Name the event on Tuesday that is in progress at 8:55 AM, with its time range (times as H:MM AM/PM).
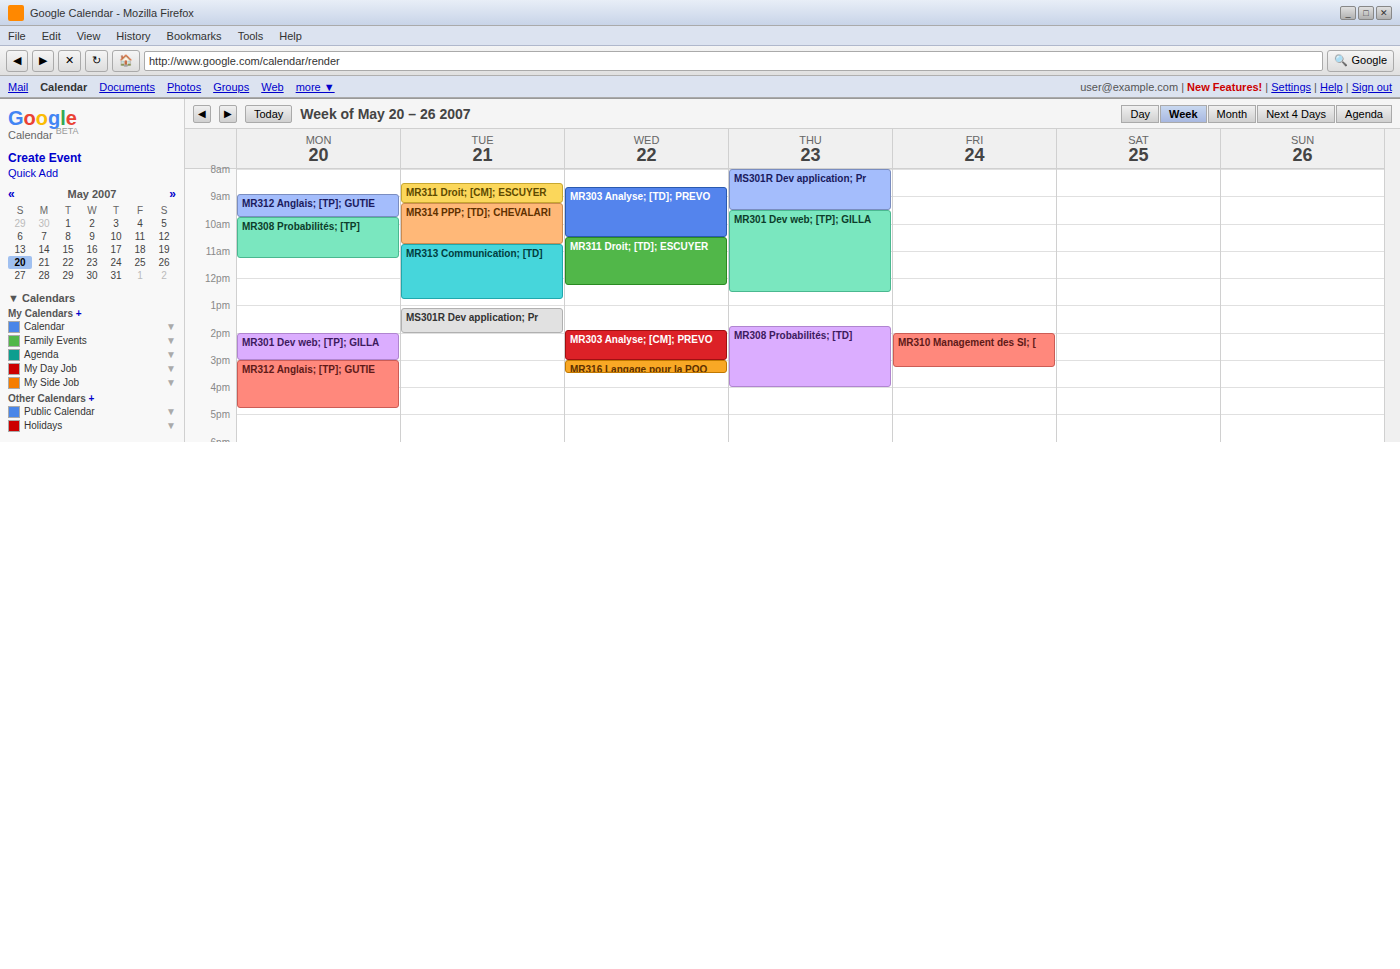
"MR311 Droit; [CM]; ESCUYER", 8:30 AM to 9:15 AM